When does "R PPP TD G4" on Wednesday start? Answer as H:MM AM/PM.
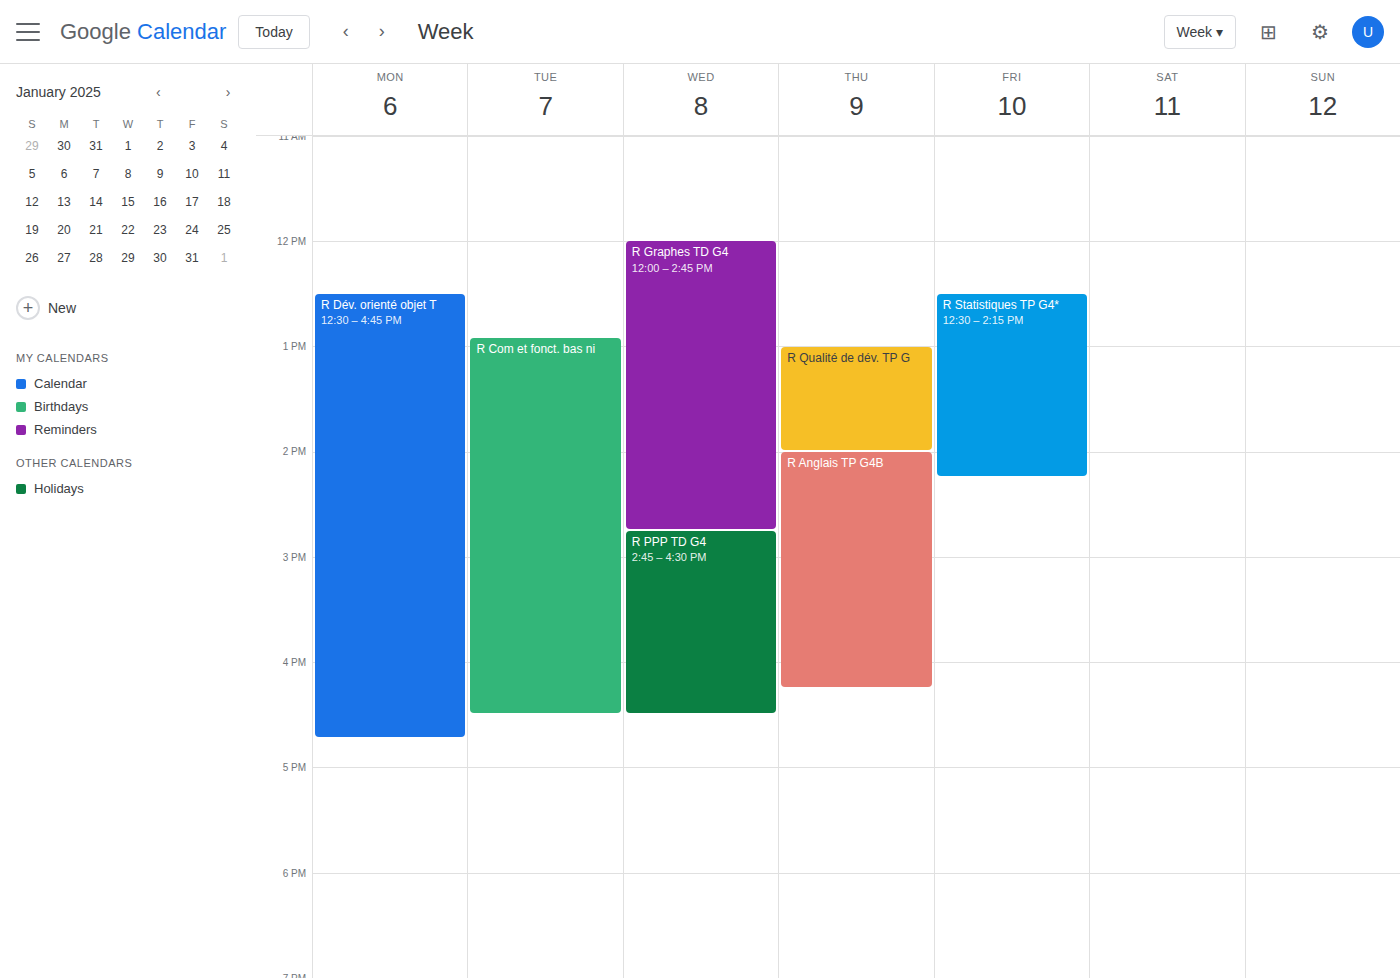
2:45 PM